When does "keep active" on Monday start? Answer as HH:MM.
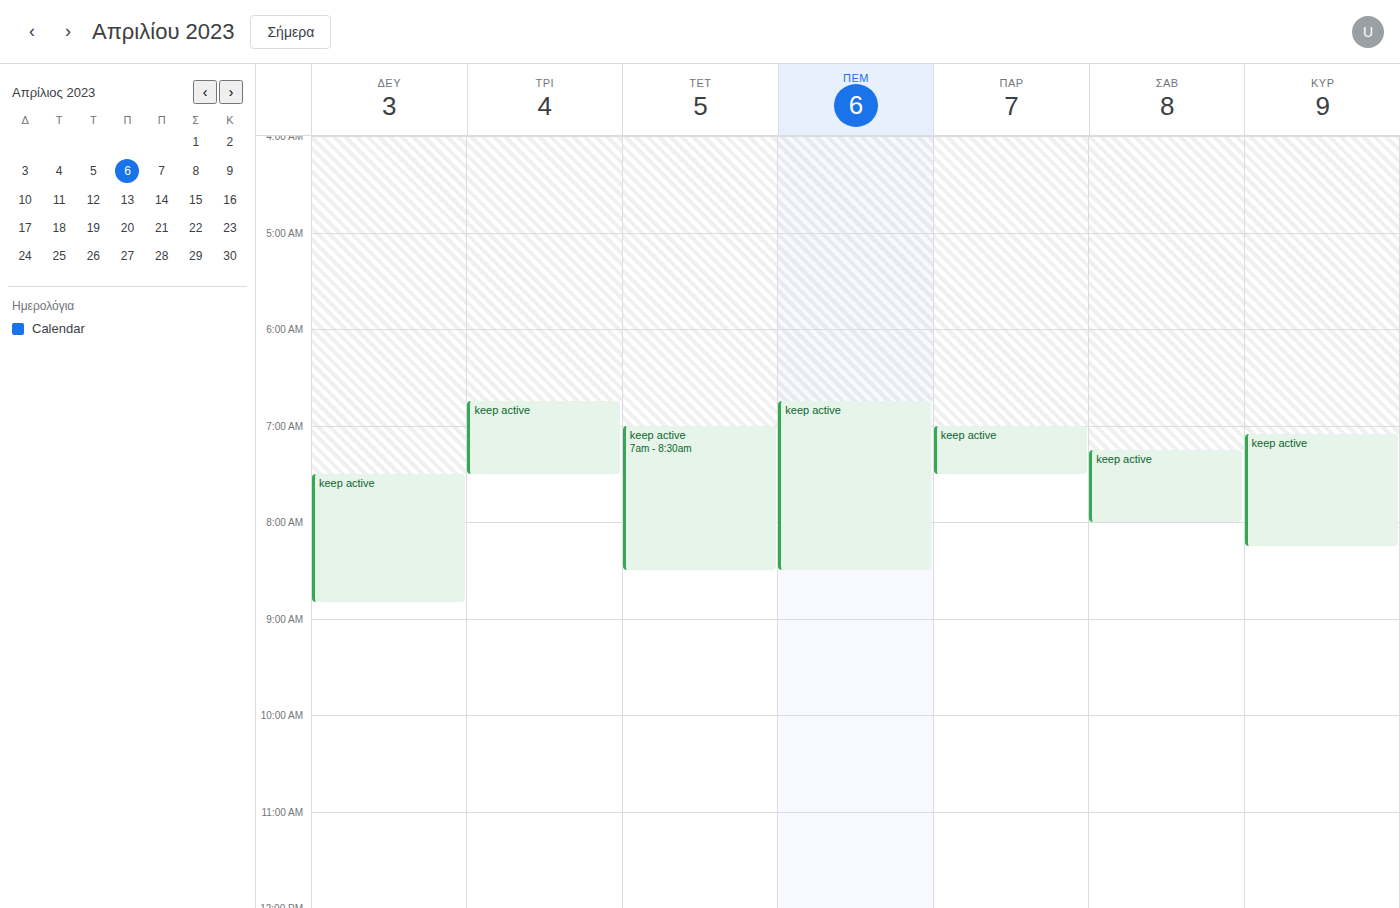
07:30